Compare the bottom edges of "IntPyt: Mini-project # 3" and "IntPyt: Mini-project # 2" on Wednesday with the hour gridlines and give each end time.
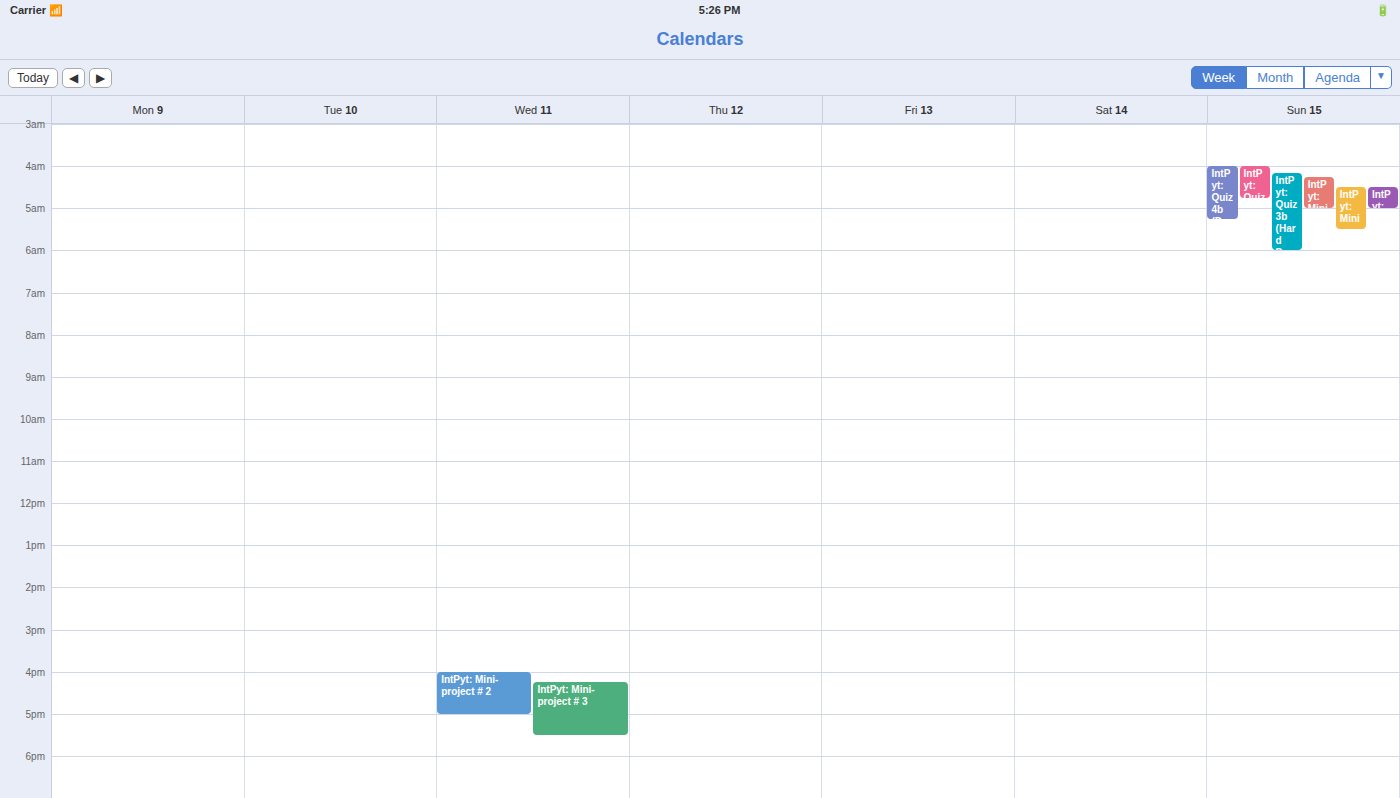
"IntPyt: Mini-project # 3": 5:30 PM, halfway between the 5 PM and 6 PM lines. "IntPyt: Mini-project # 2": 5:00 PM, exactly on the 5 PM line.